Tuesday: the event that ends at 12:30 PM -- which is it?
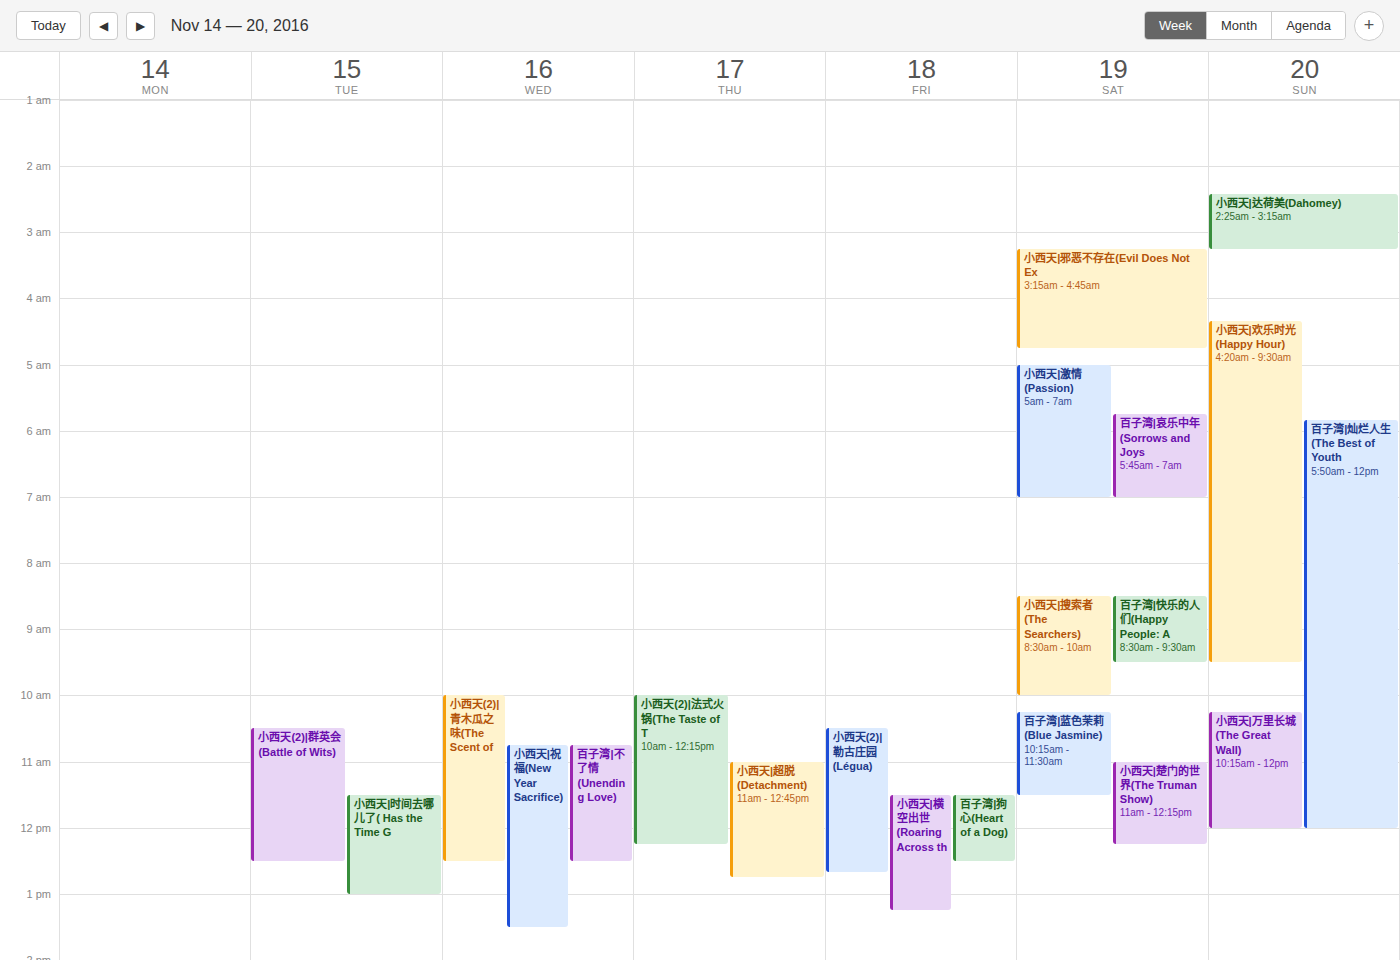
"小西天(2)|群英会(Battle of Wits)"